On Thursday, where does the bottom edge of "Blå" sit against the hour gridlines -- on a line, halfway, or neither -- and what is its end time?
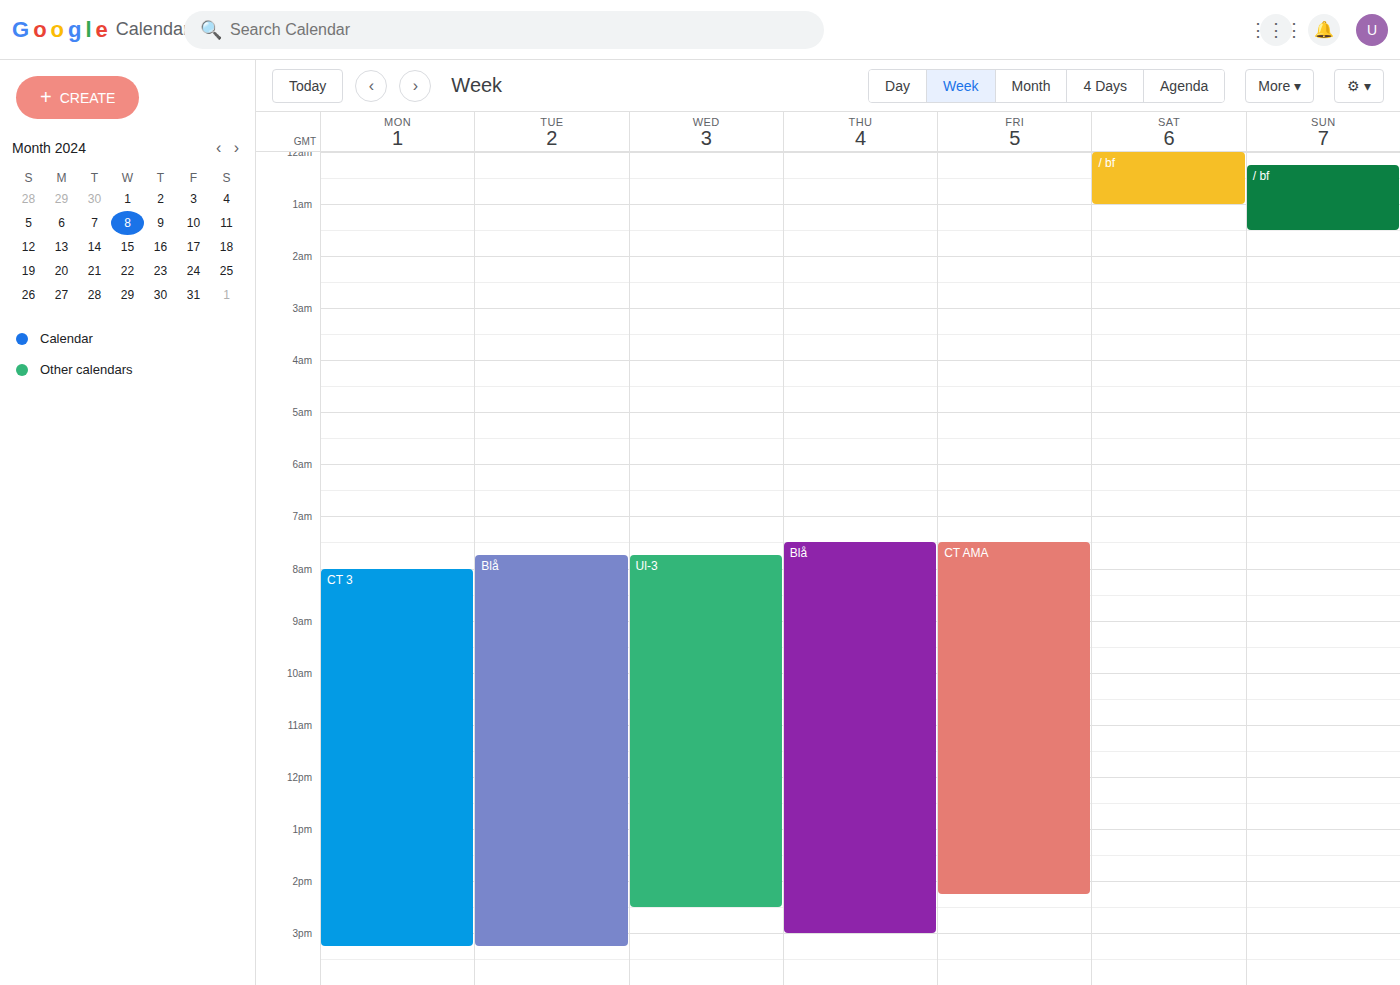
3:00 PM -- exactly on the 3 PM line.